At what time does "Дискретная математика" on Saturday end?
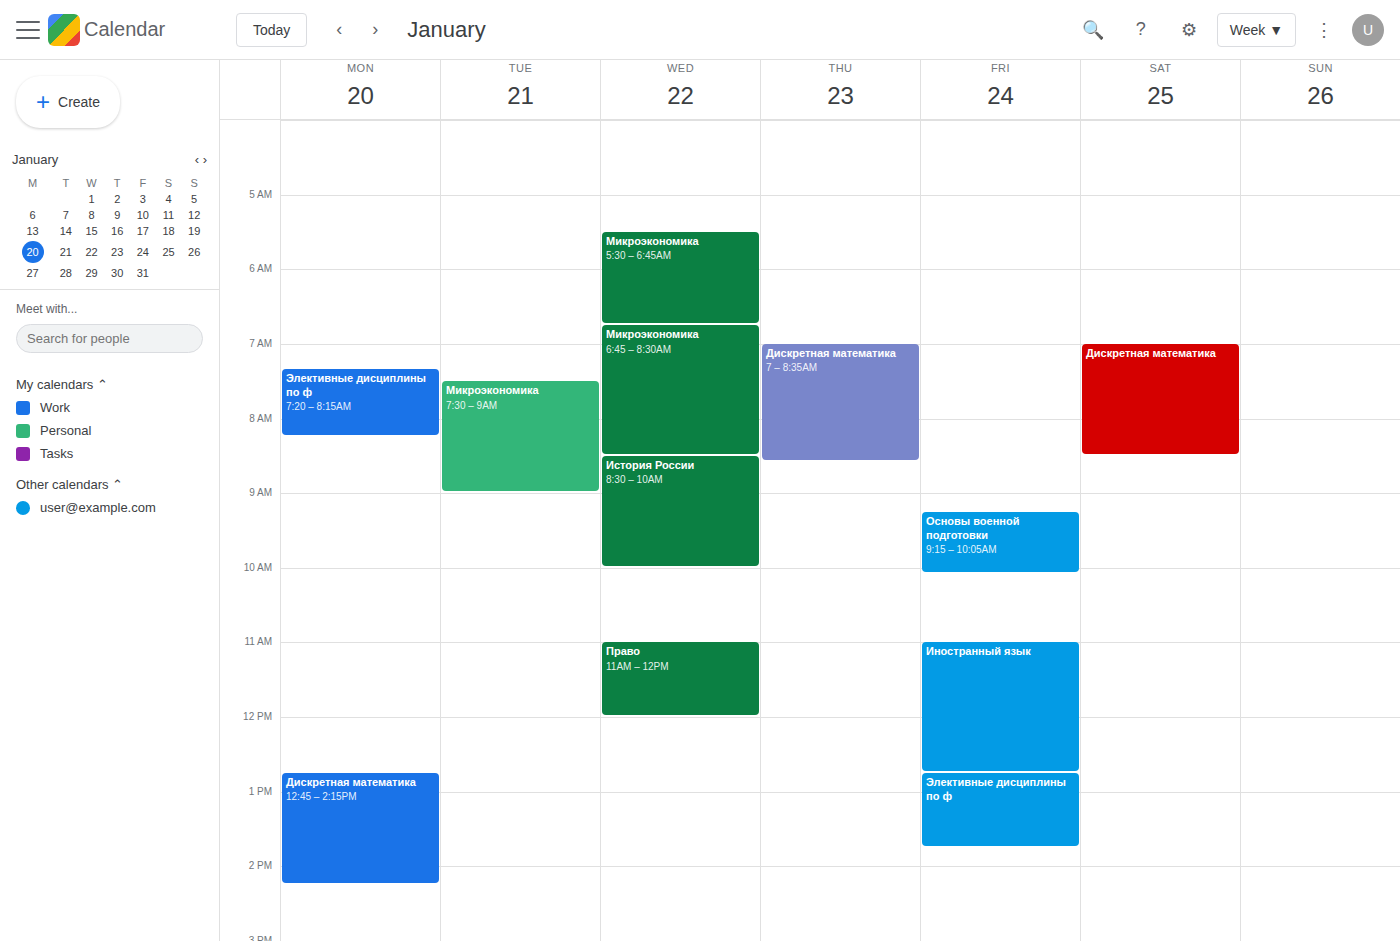
8:30 AM